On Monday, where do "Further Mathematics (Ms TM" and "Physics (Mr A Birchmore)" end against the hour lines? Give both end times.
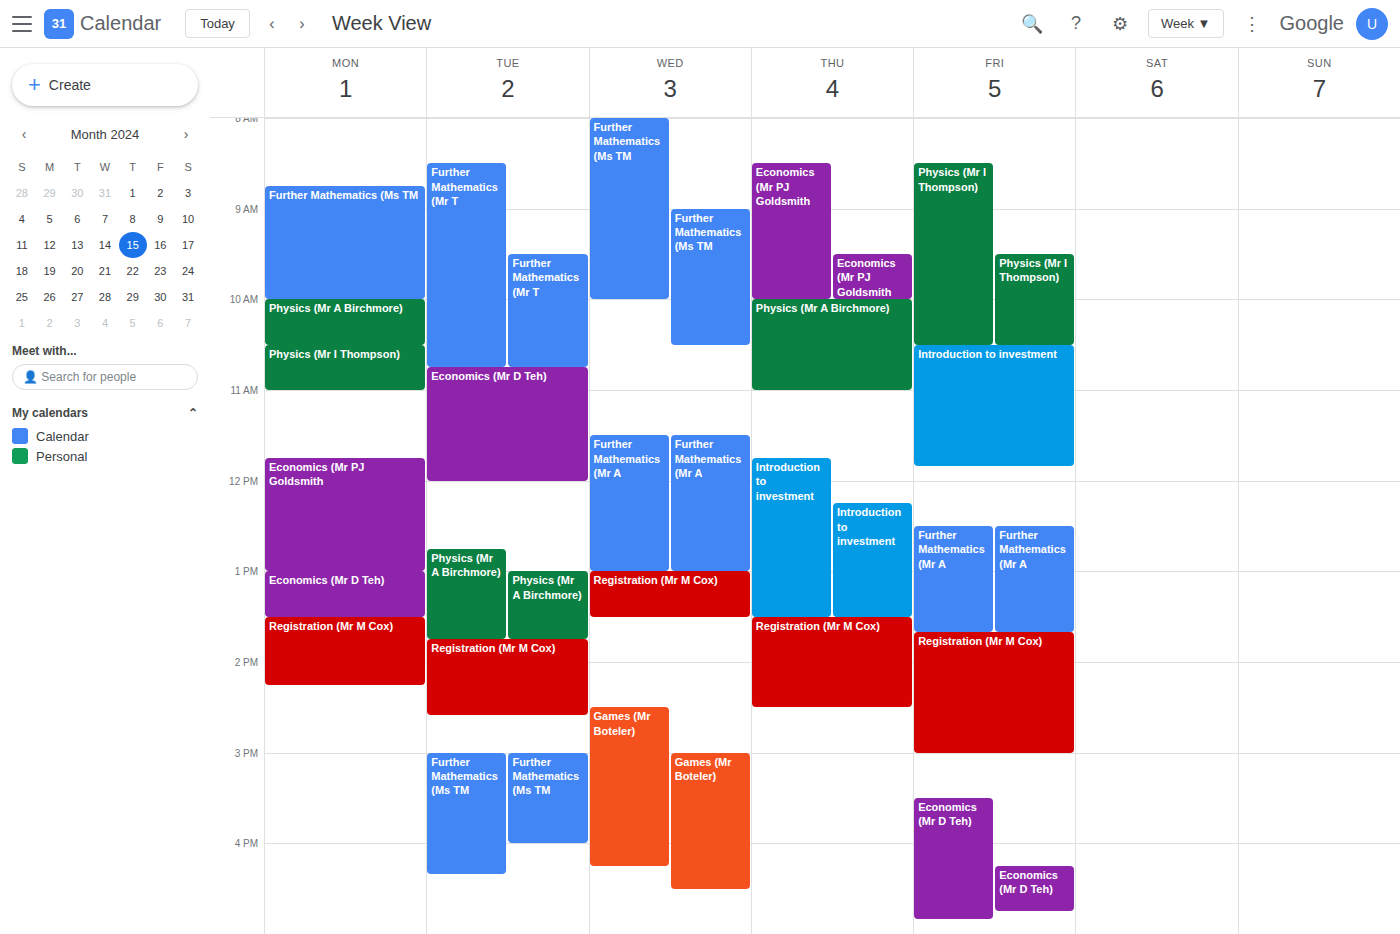
"Further Mathematics (Ms TM": 10:00 AM, exactly on the 10 AM line. "Physics (Mr A Birchmore)": 10:30 AM, halfway between the 10 AM and 11 AM lines.